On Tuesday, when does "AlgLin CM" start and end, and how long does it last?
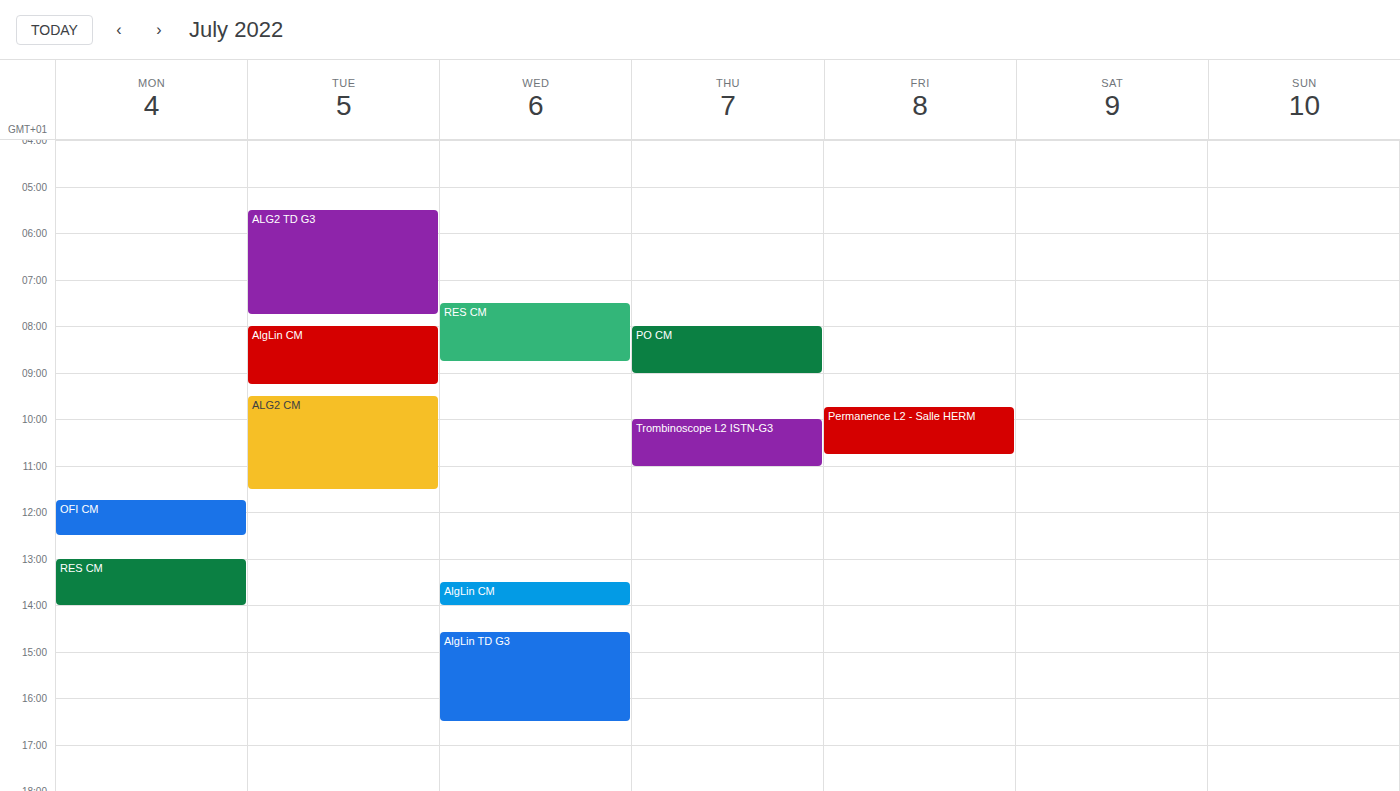
8:00 AM to 9:15 AM, 1 hour 15 minutes